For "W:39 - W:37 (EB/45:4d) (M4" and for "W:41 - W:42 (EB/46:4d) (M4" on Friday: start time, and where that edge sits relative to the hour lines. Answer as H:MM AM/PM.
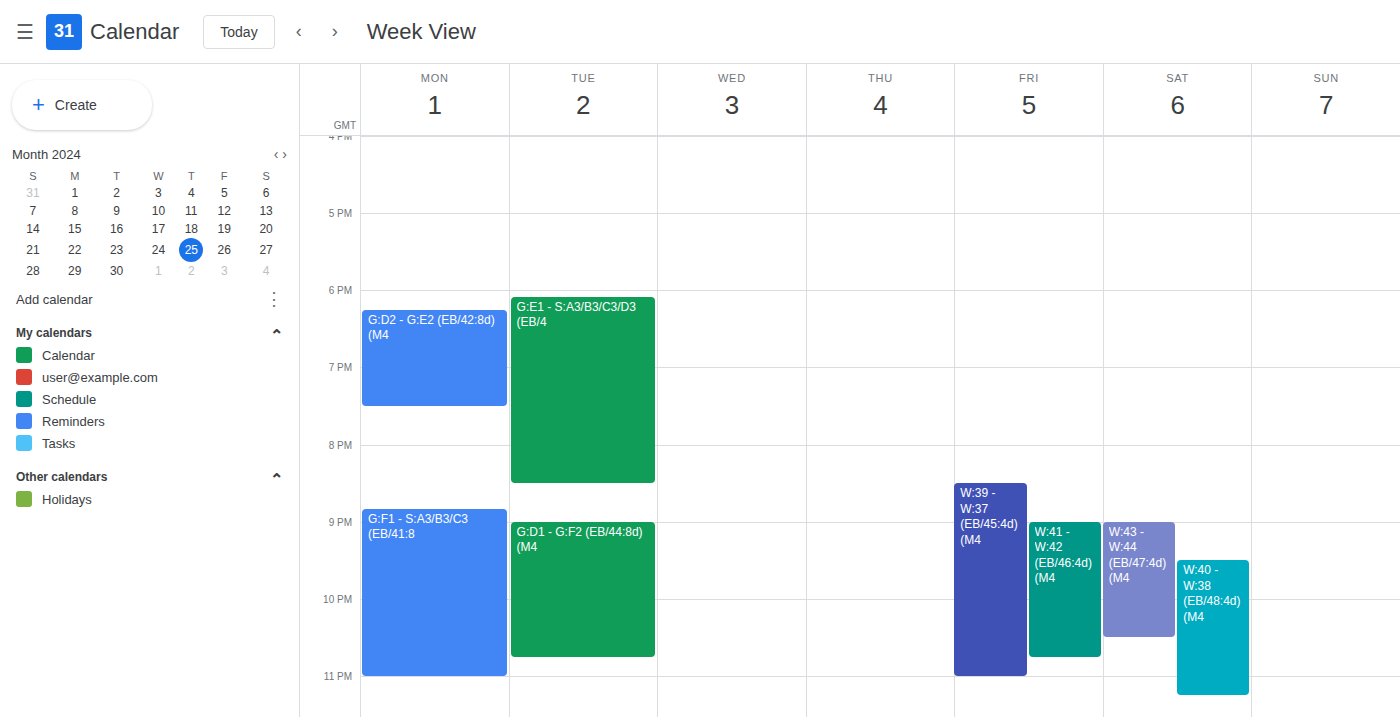
"W:39 - W:37 (EB/45:4d) (M4": 8:30 PM, halfway between the 8 PM and 9 PM lines. "W:41 - W:42 (EB/46:4d) (M4": 9:00 PM, exactly on the 9 PM line.